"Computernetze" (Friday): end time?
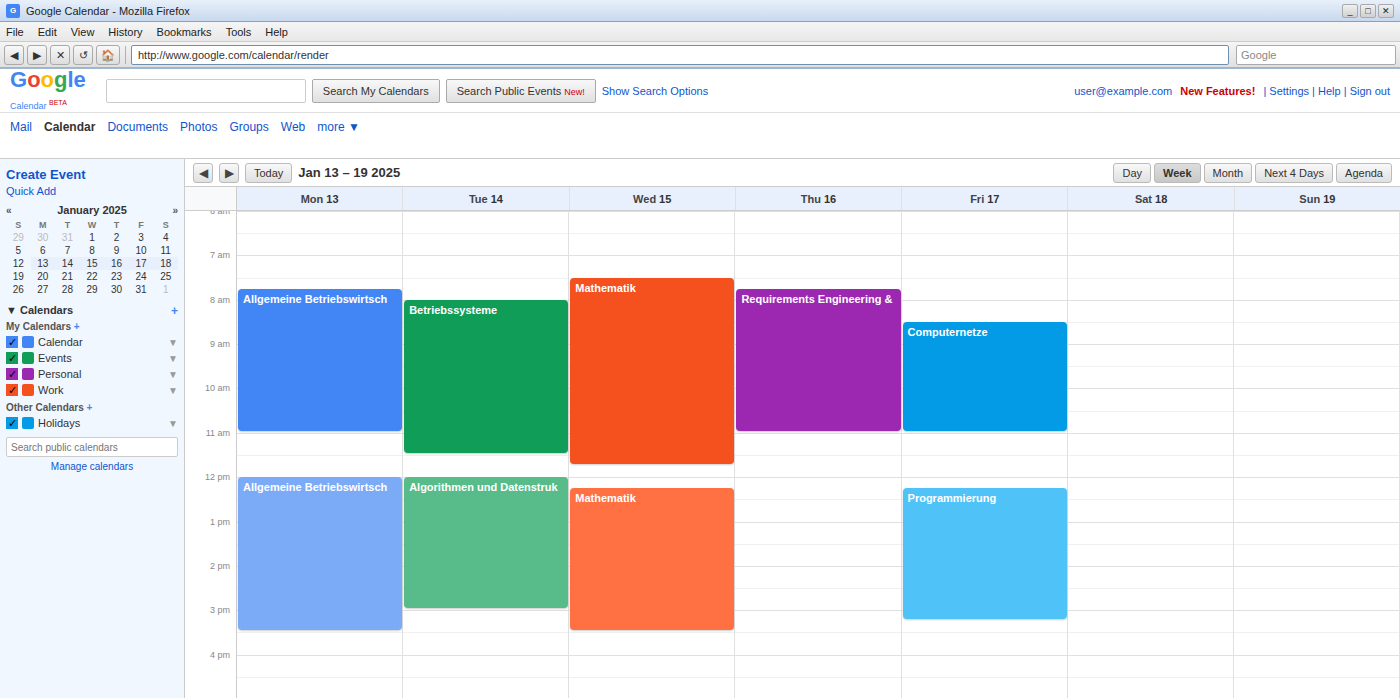
11:00 AM